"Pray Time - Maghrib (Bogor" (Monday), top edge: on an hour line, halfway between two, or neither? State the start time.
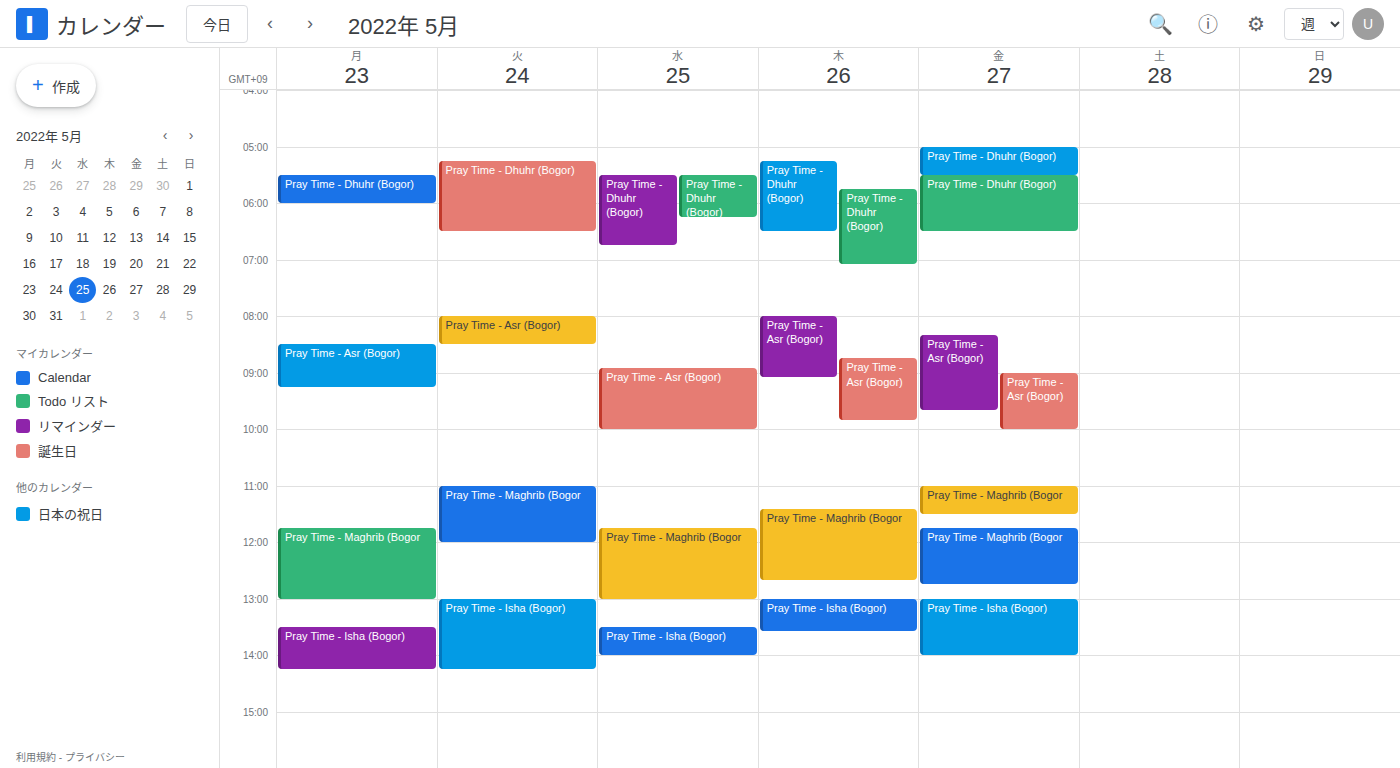
11:45 AM -- neither: three quarters of the way from the 11 AM line to the 12 PM line.